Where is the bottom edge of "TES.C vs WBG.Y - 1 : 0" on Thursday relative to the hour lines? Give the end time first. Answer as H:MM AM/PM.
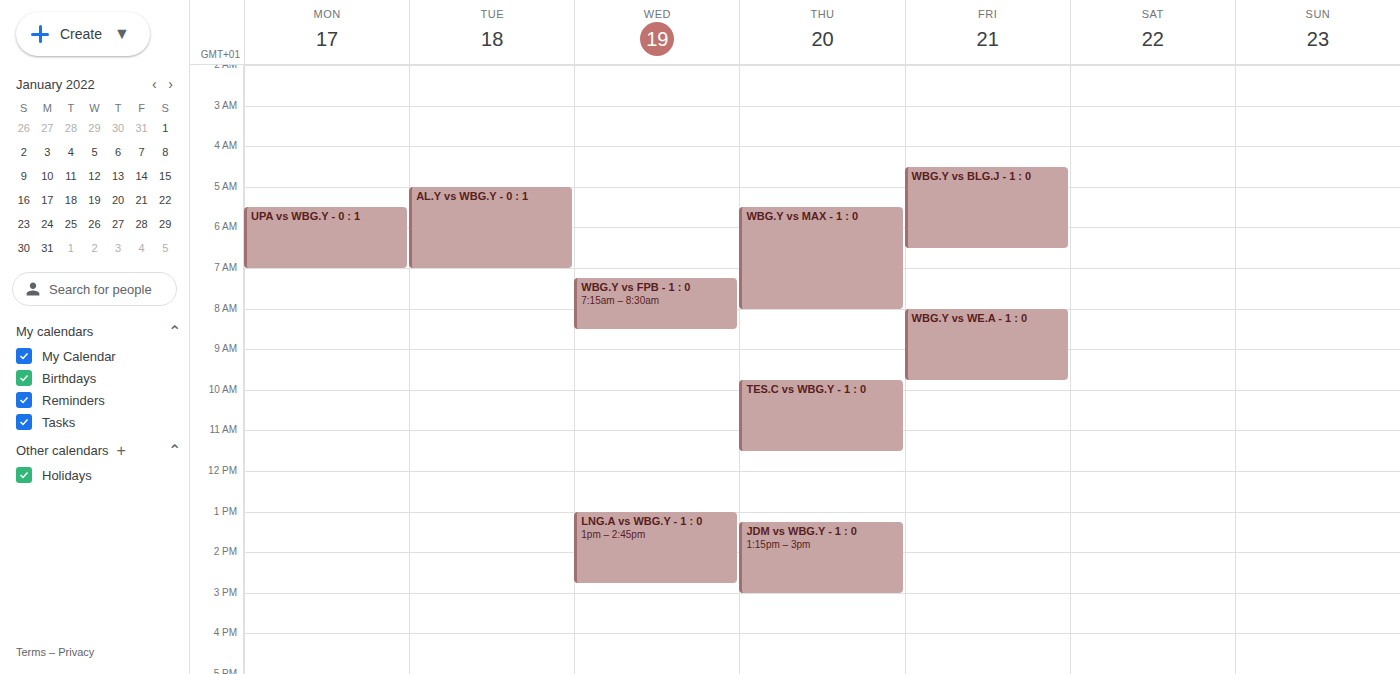
11:30 AM -- halfway between the 11 AM and 12 PM lines.